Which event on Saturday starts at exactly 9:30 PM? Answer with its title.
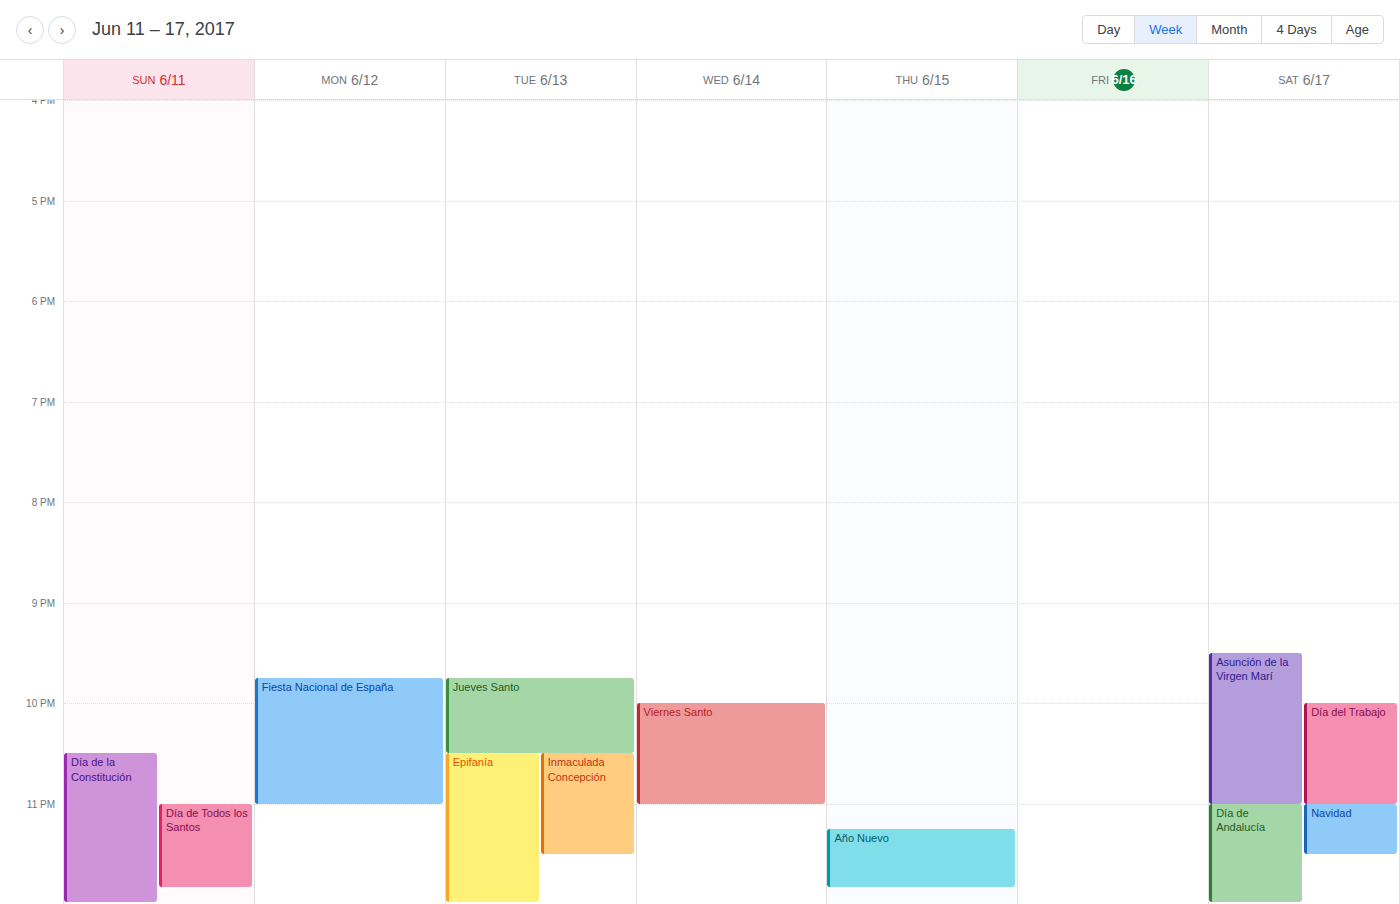
"Asunción de la Virgen Marí"